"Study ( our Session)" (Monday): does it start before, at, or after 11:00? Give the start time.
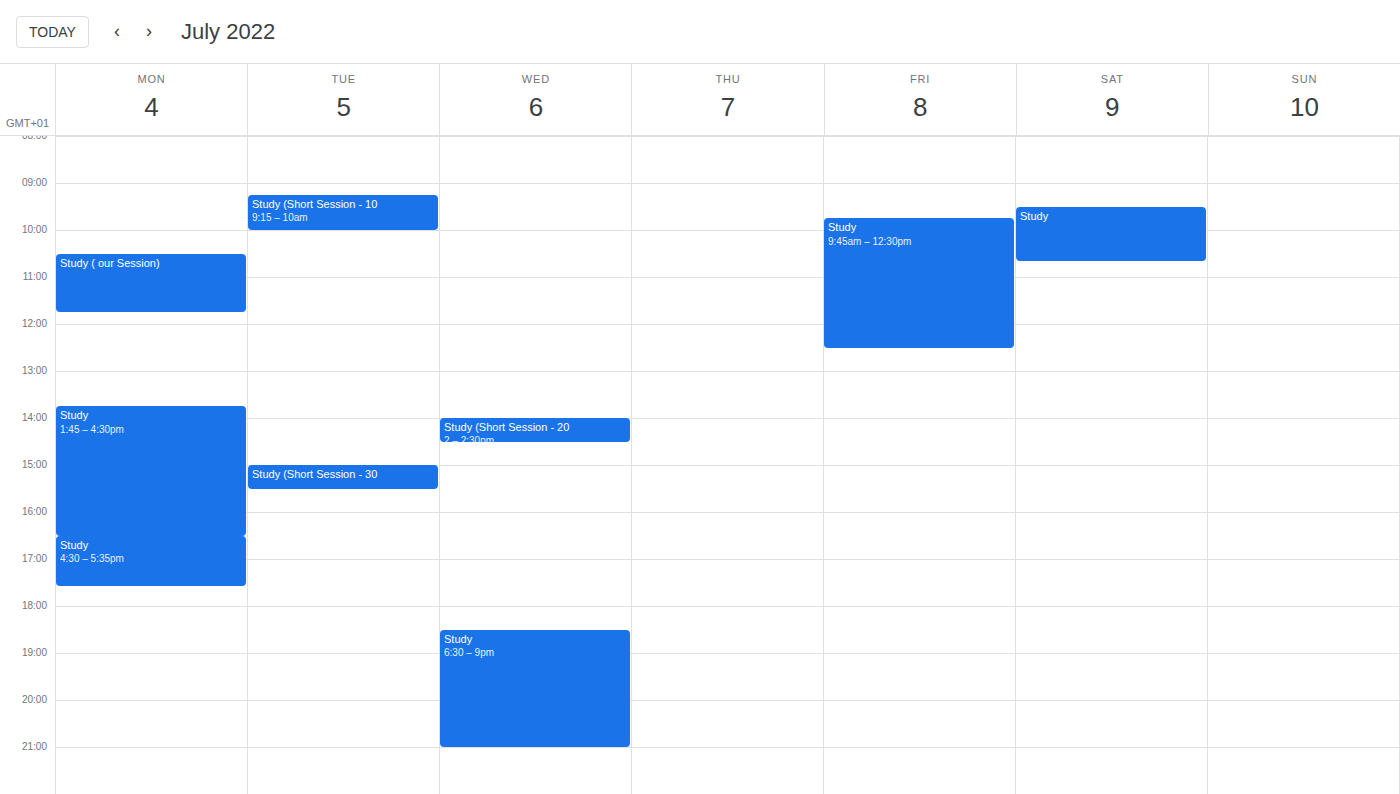
10:30 -- before 11:00, 30 minutes above the 11:00 line.